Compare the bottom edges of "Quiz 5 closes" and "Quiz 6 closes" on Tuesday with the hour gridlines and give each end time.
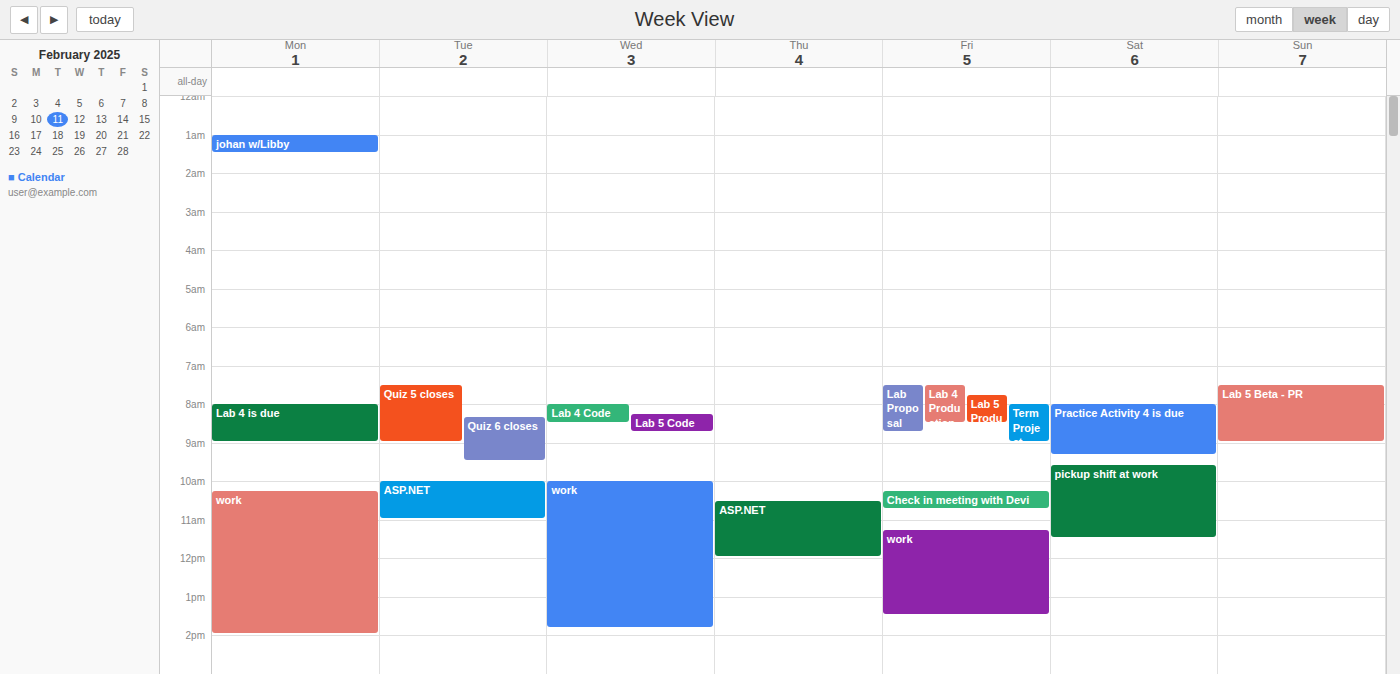
"Quiz 5 closes": 9:00 AM, exactly on the 9 AM line. "Quiz 6 closes": 9:30 AM, halfway between the 9 AM and 10 AM lines.